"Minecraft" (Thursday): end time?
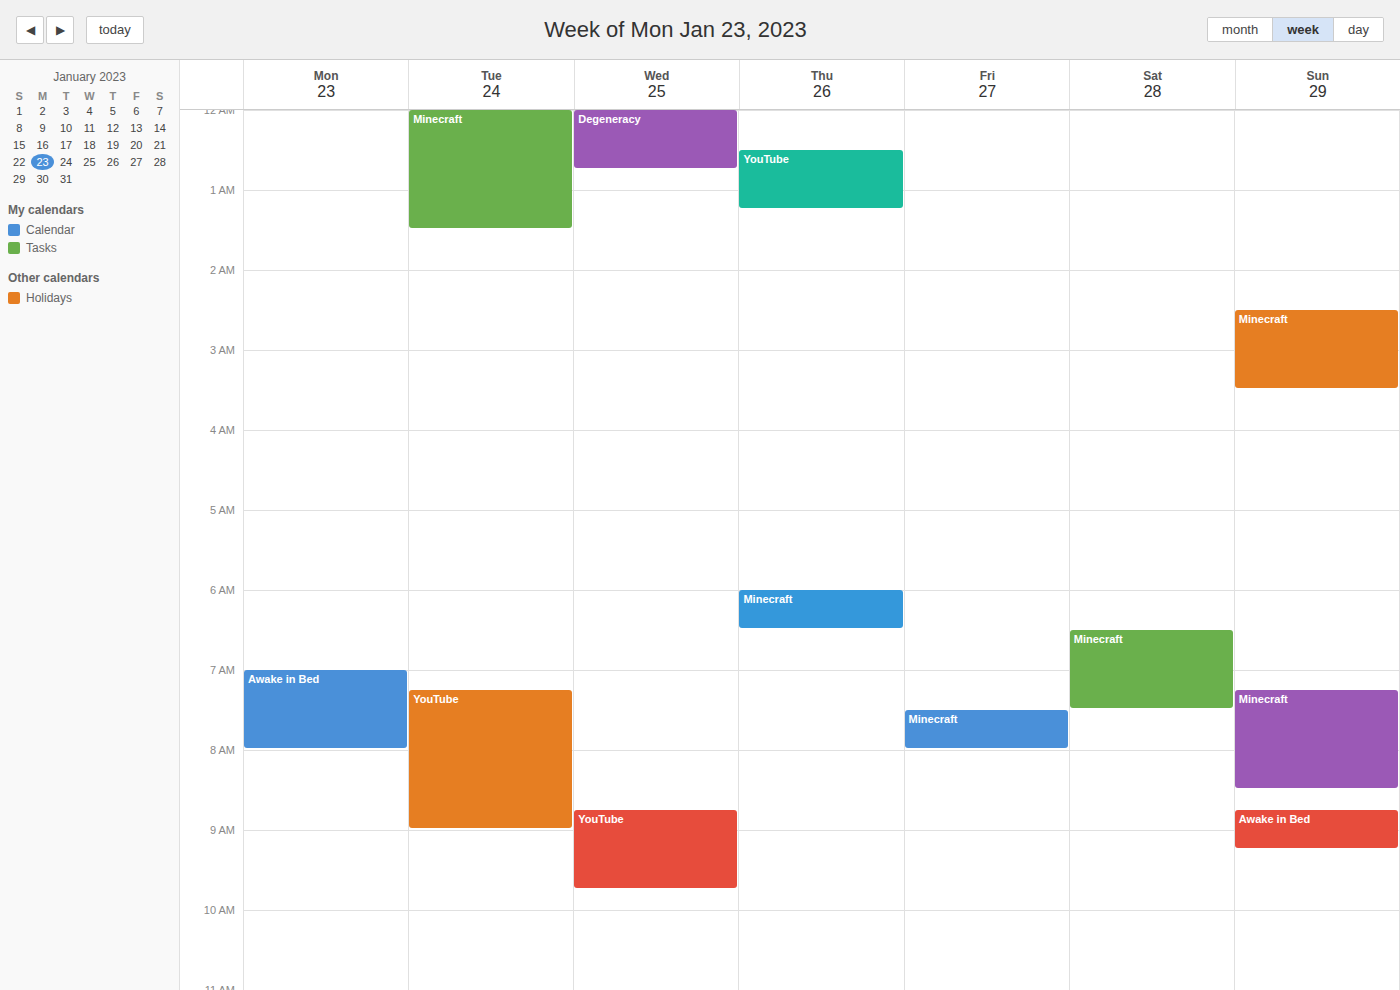
6:30 AM